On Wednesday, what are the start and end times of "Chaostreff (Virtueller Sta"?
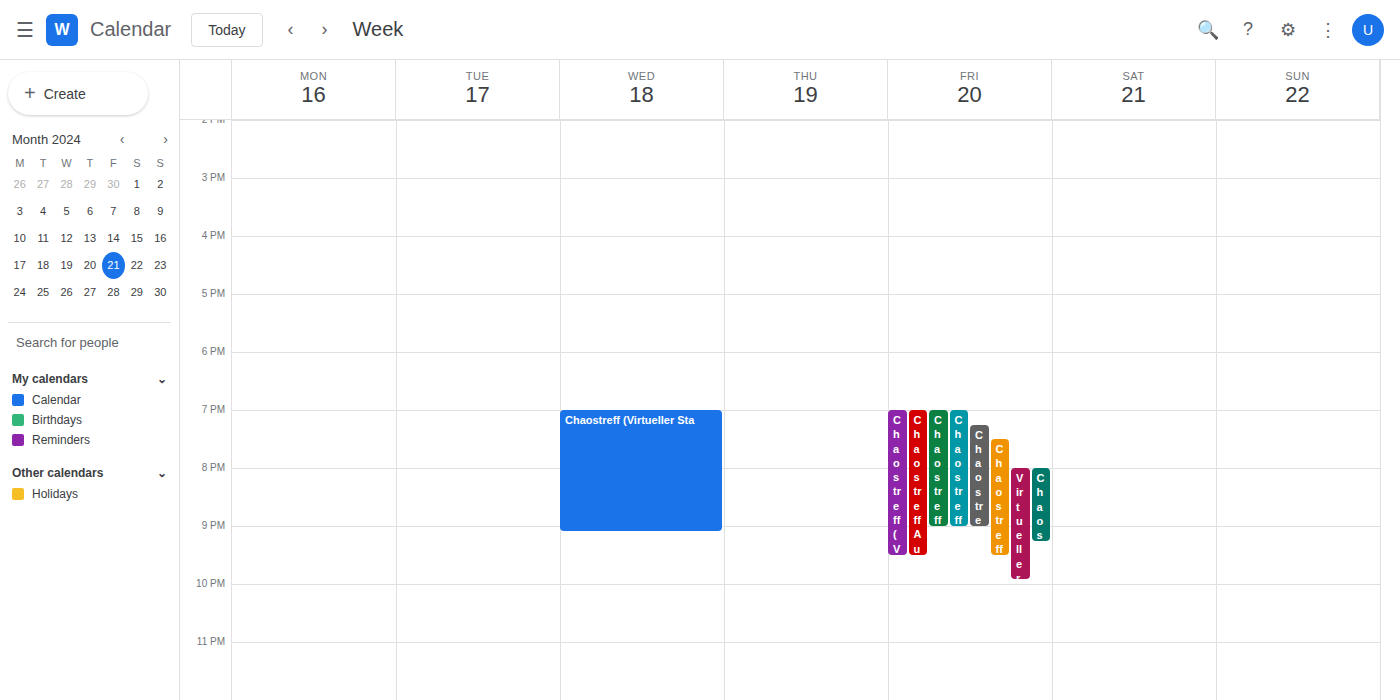
19:00 to 21:05